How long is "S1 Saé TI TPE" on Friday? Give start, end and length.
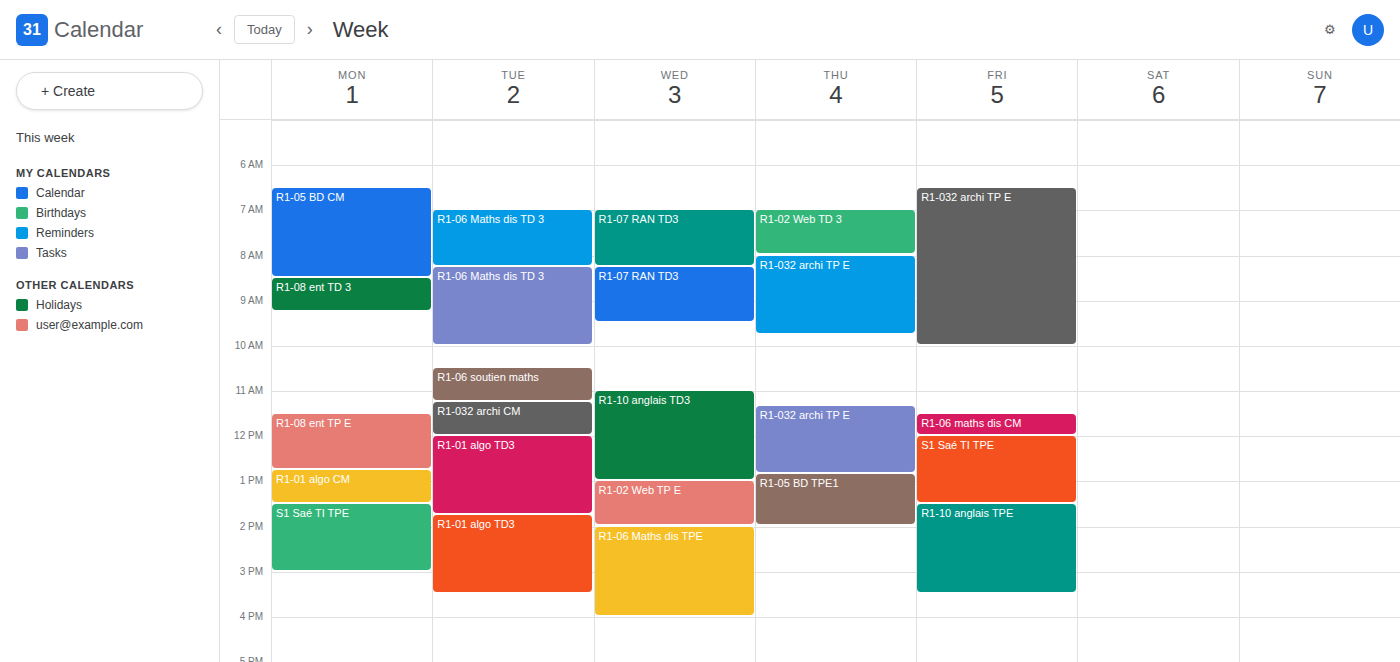
12:00 to 13:30, 1 hour 30 minutes